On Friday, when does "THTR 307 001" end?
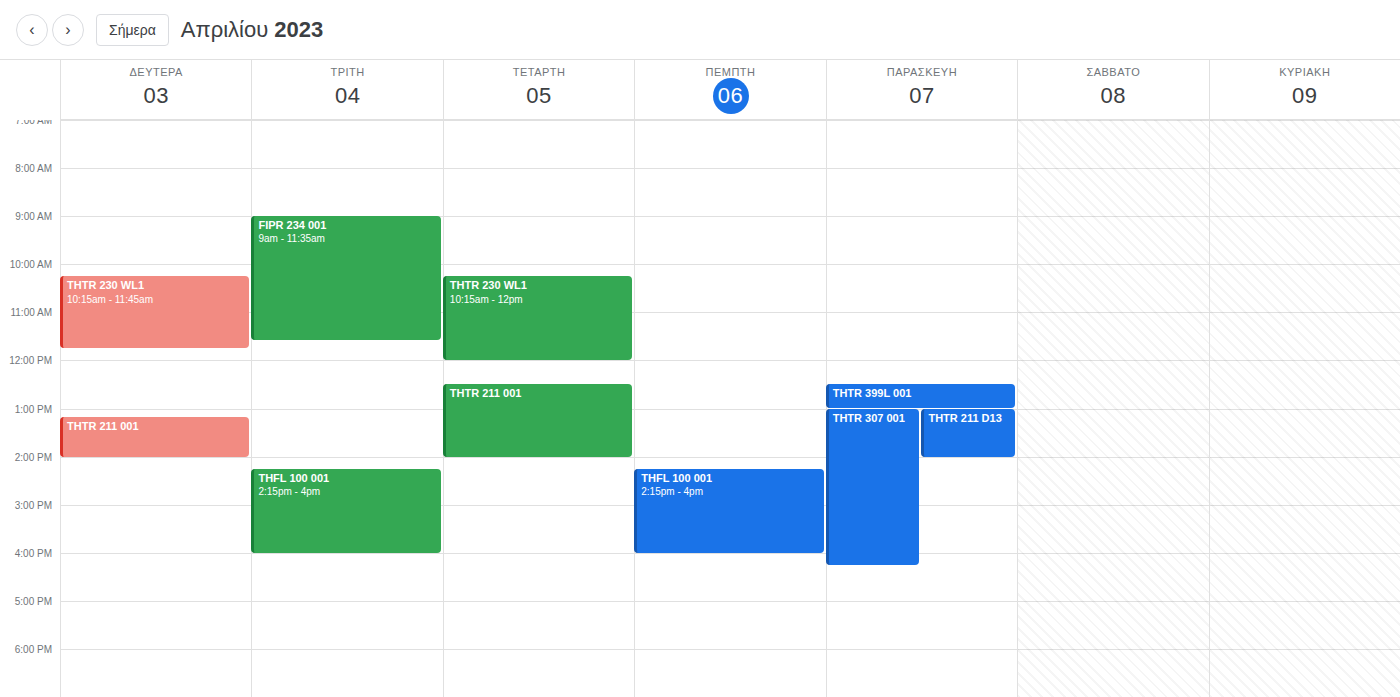
4:15 PM